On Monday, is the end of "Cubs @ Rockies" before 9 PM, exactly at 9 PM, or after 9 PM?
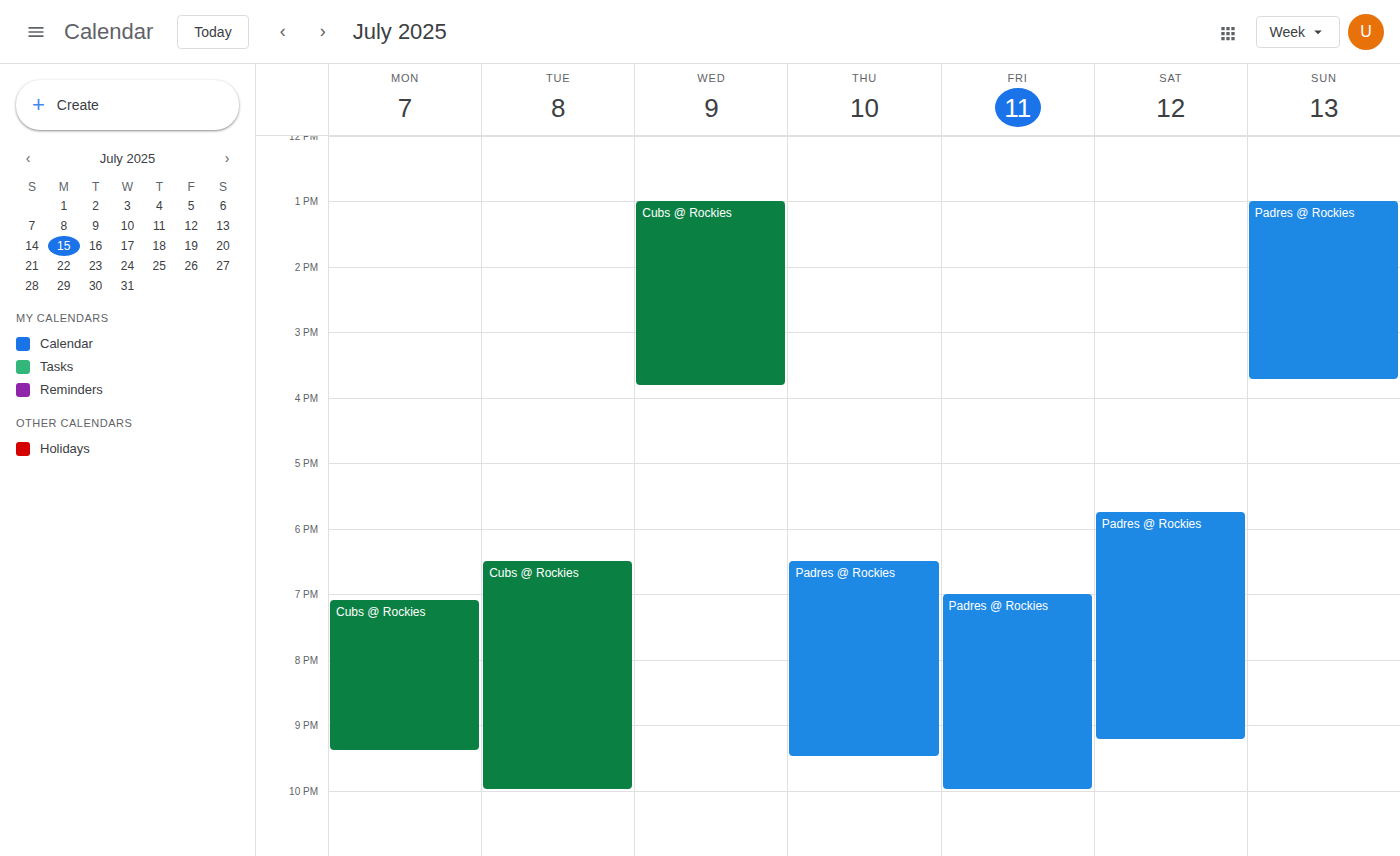
9:25 PM -- after 9 PM, 25 minutes below the 9 PM line.